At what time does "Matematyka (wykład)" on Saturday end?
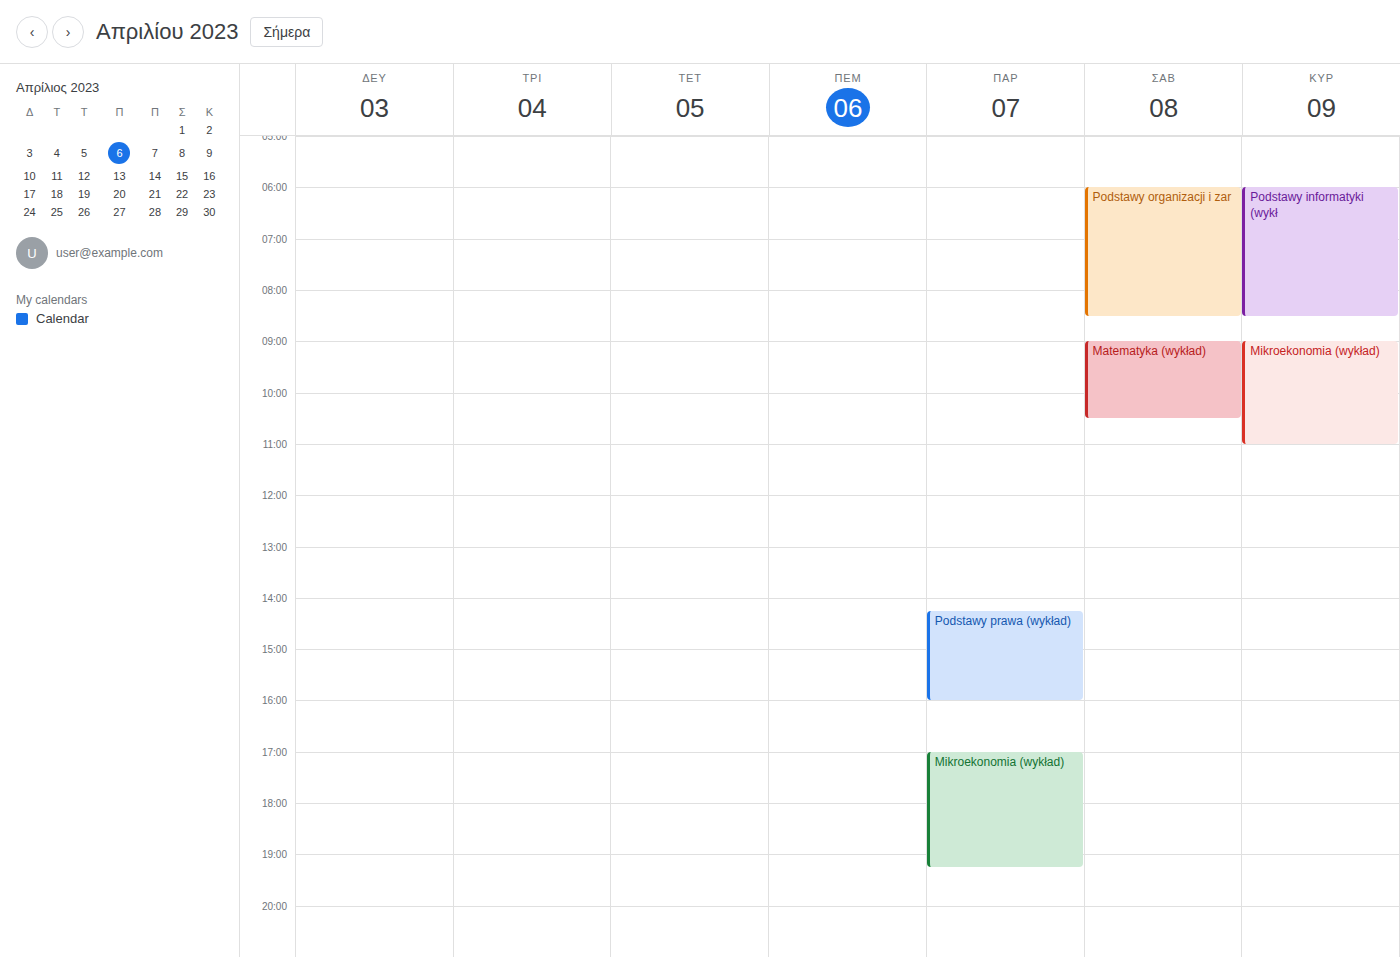
10:30 AM